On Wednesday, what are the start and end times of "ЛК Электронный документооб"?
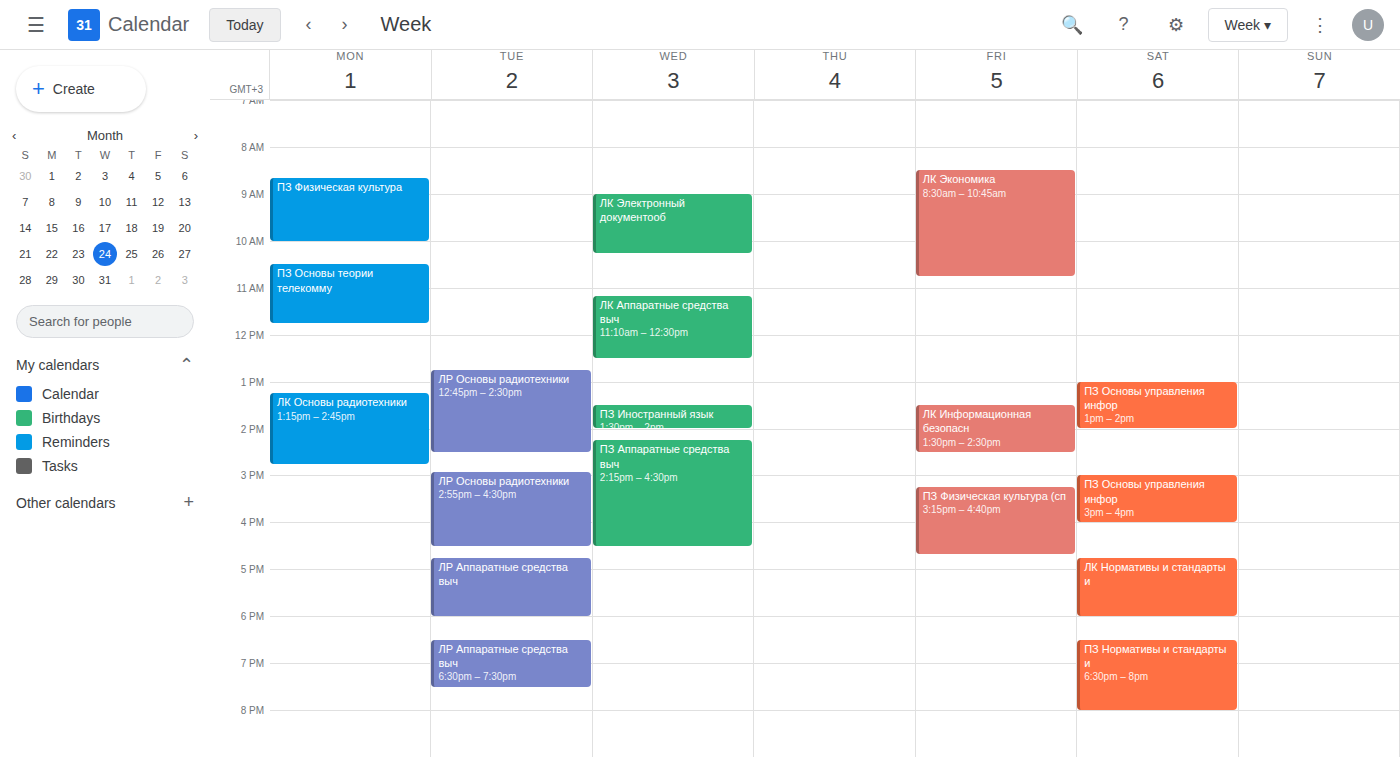
9:00 AM to 10:15 AM